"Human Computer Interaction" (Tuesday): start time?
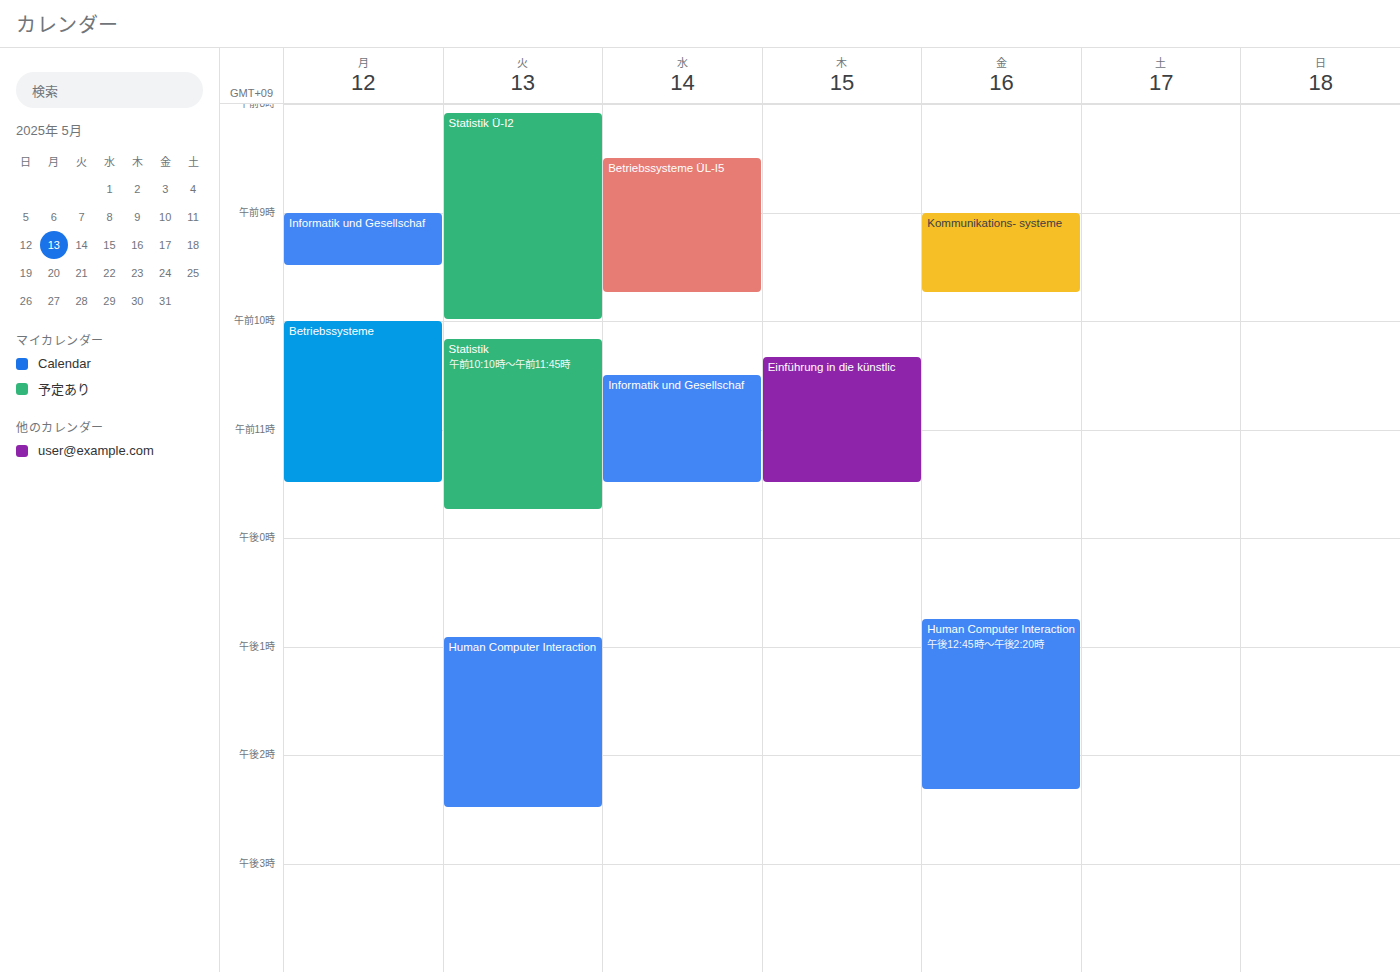
12:55 PM